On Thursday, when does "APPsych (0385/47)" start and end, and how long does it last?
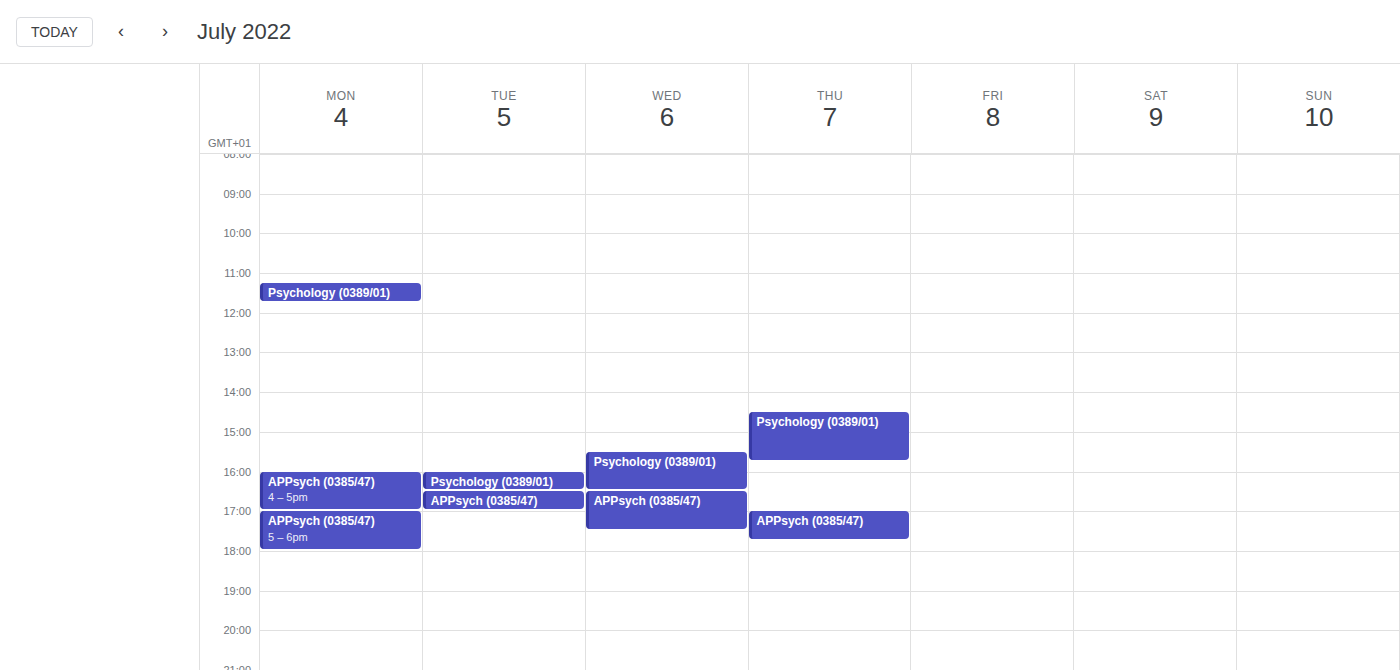
5:00 PM to 5:45 PM, 45 minutes